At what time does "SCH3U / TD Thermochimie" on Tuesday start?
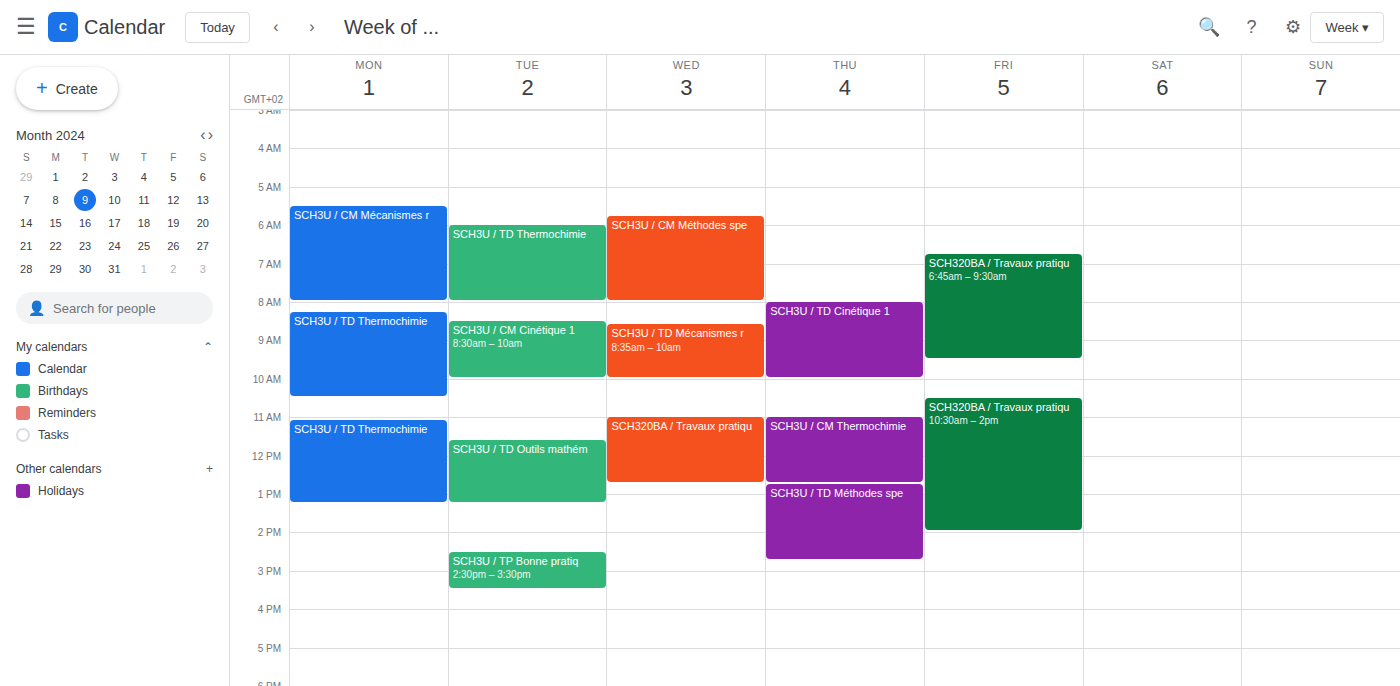
6:00 AM